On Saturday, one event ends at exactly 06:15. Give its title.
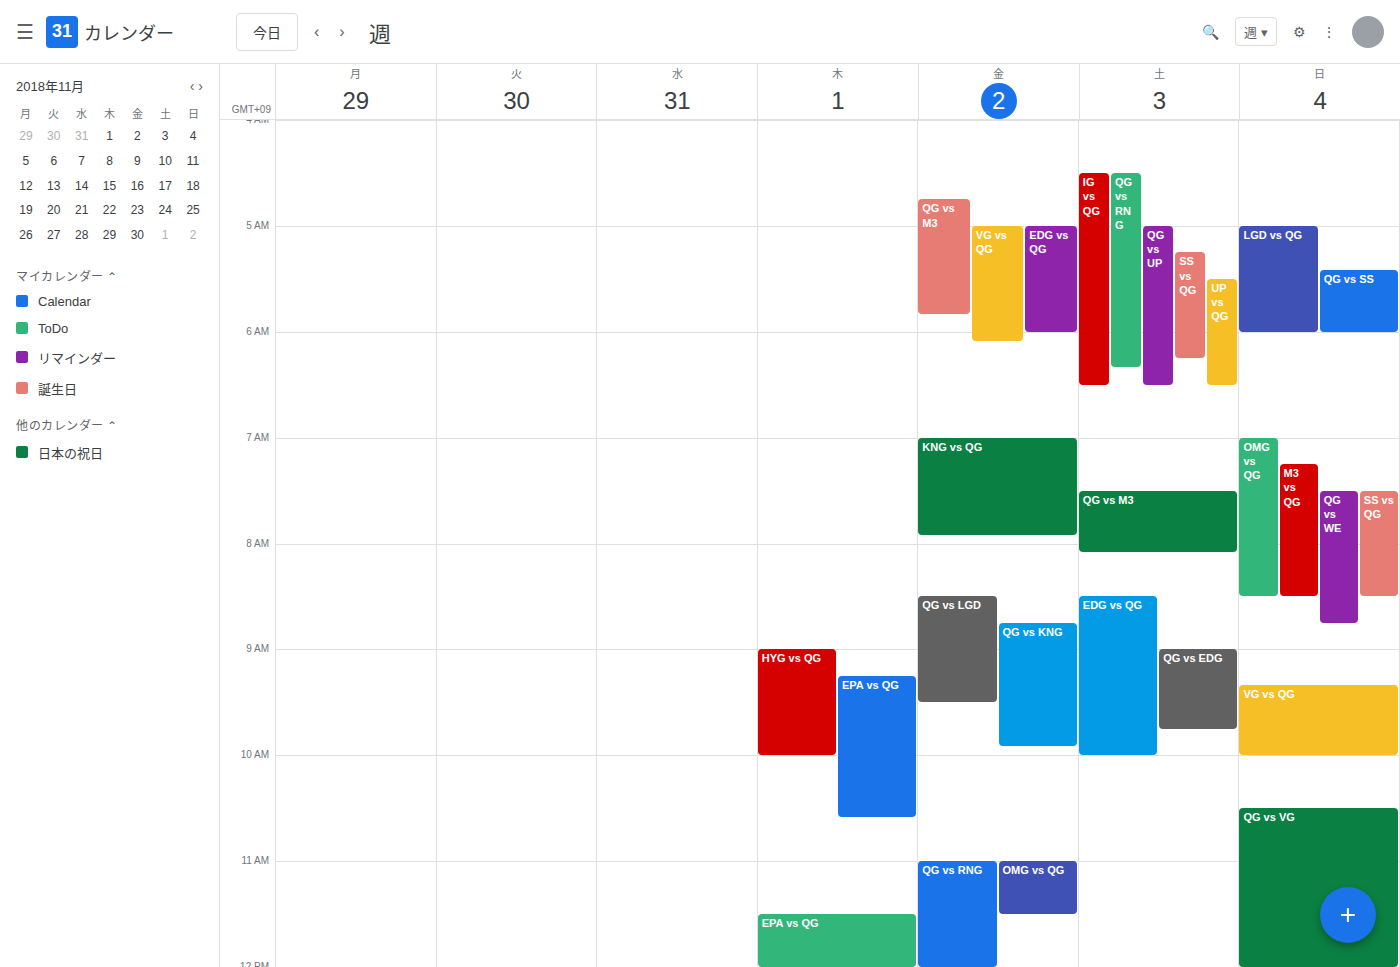
"SS vs QG"